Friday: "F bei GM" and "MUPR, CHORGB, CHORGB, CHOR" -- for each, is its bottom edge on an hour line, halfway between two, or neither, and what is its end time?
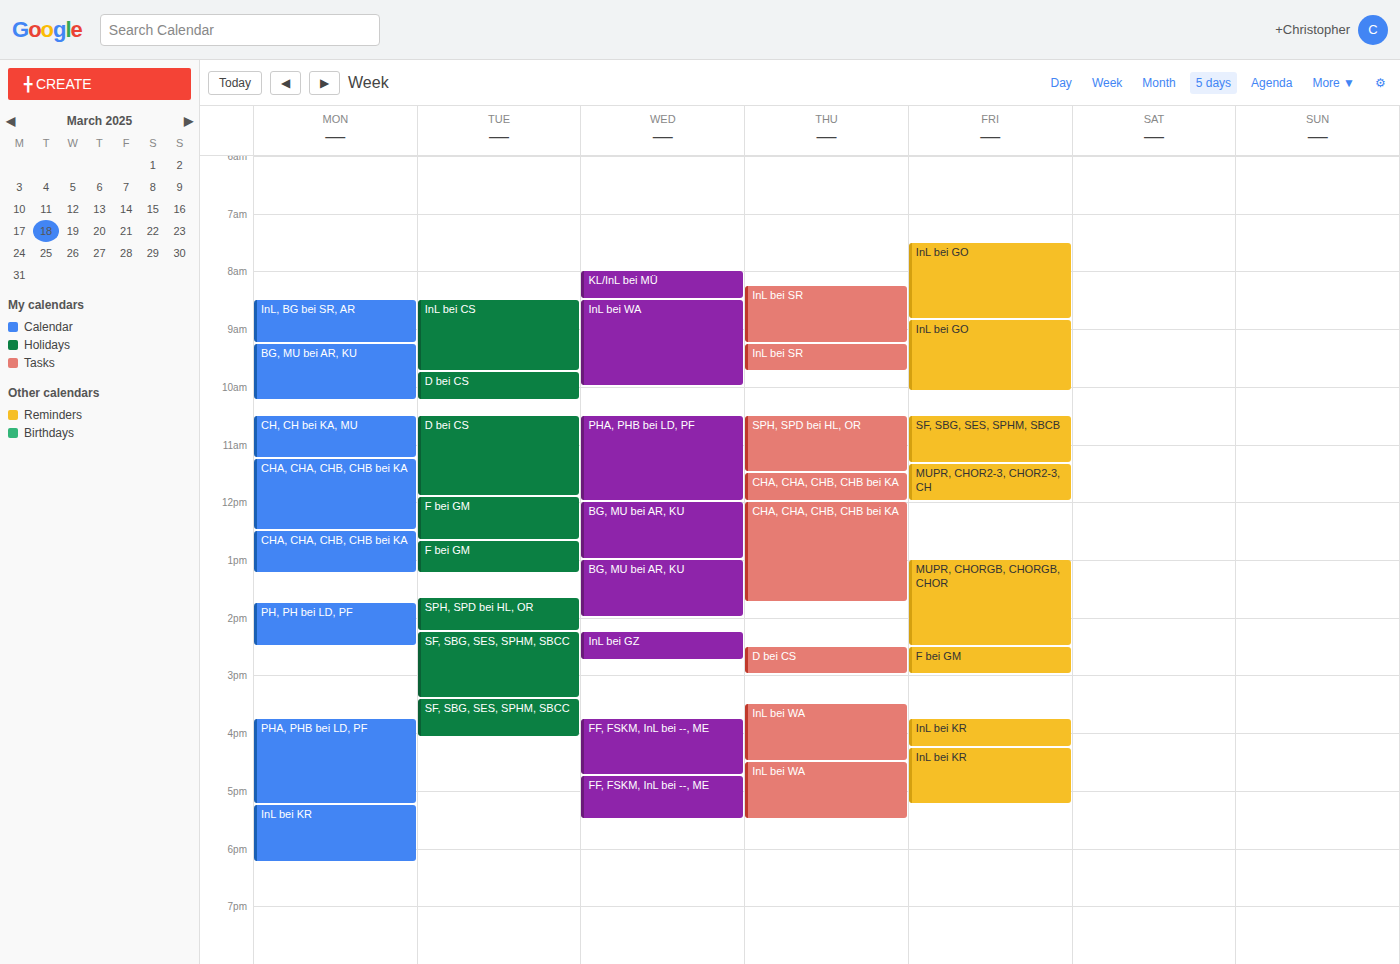
"F bei GM": 3:00 PM, exactly on the 3 PM line. "MUPR, CHORGB, CHORGB, CHOR": 2:30 PM, halfway between the 2 PM and 3 PM lines.